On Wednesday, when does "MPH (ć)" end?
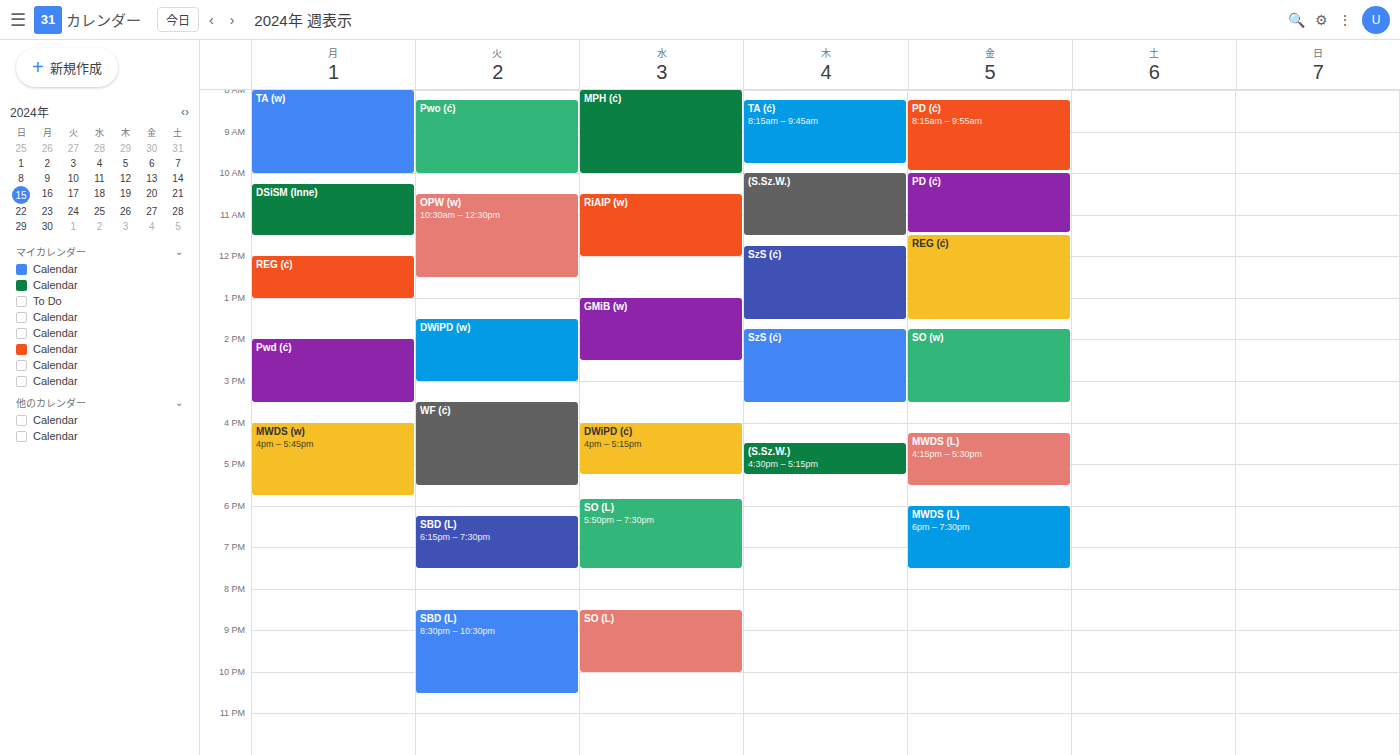
10:00 AM